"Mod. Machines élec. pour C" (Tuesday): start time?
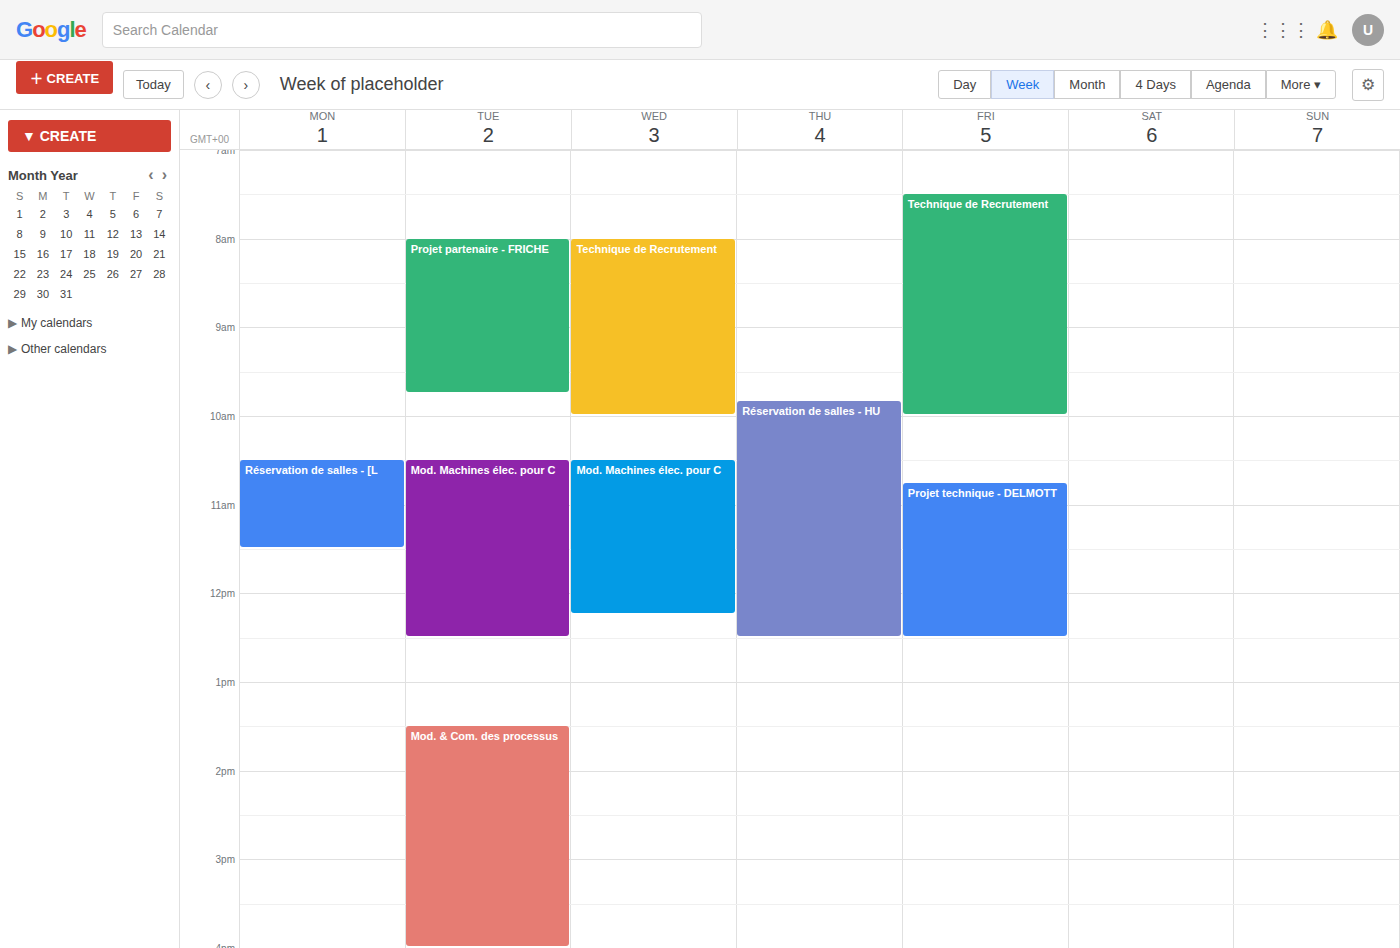
10:30 AM